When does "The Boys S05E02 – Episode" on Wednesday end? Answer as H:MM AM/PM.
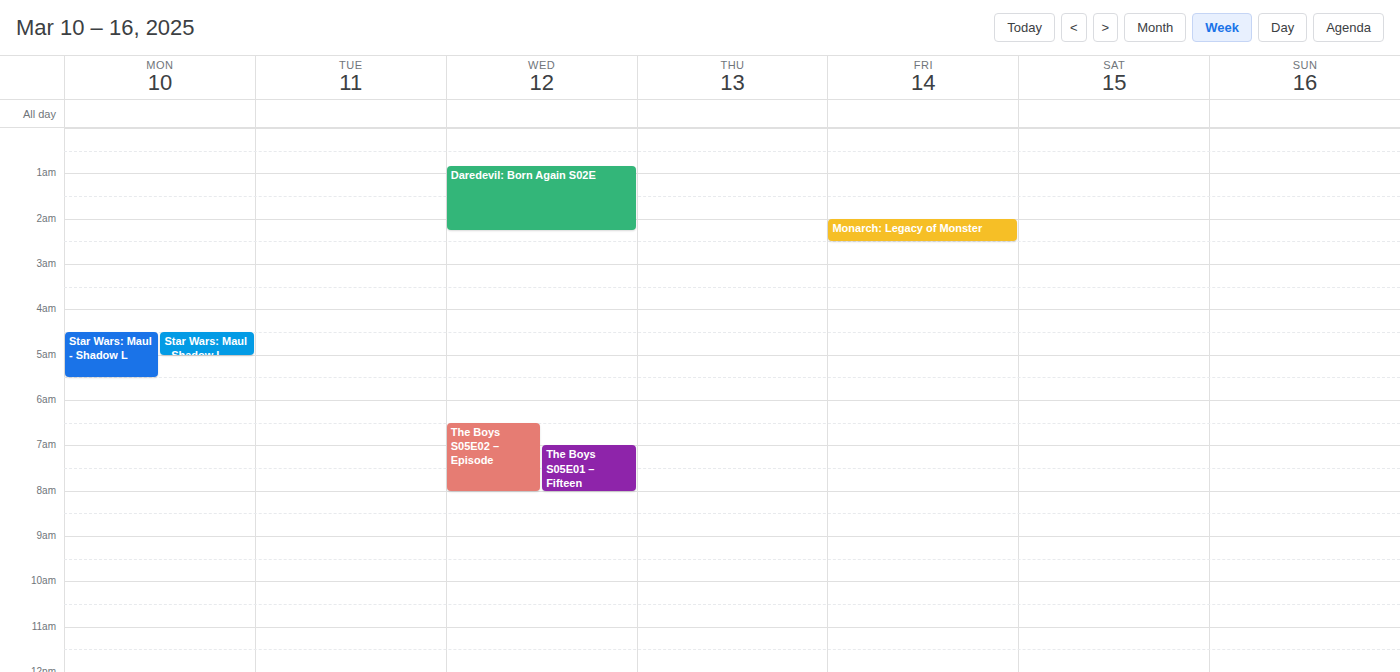
8:00 AM